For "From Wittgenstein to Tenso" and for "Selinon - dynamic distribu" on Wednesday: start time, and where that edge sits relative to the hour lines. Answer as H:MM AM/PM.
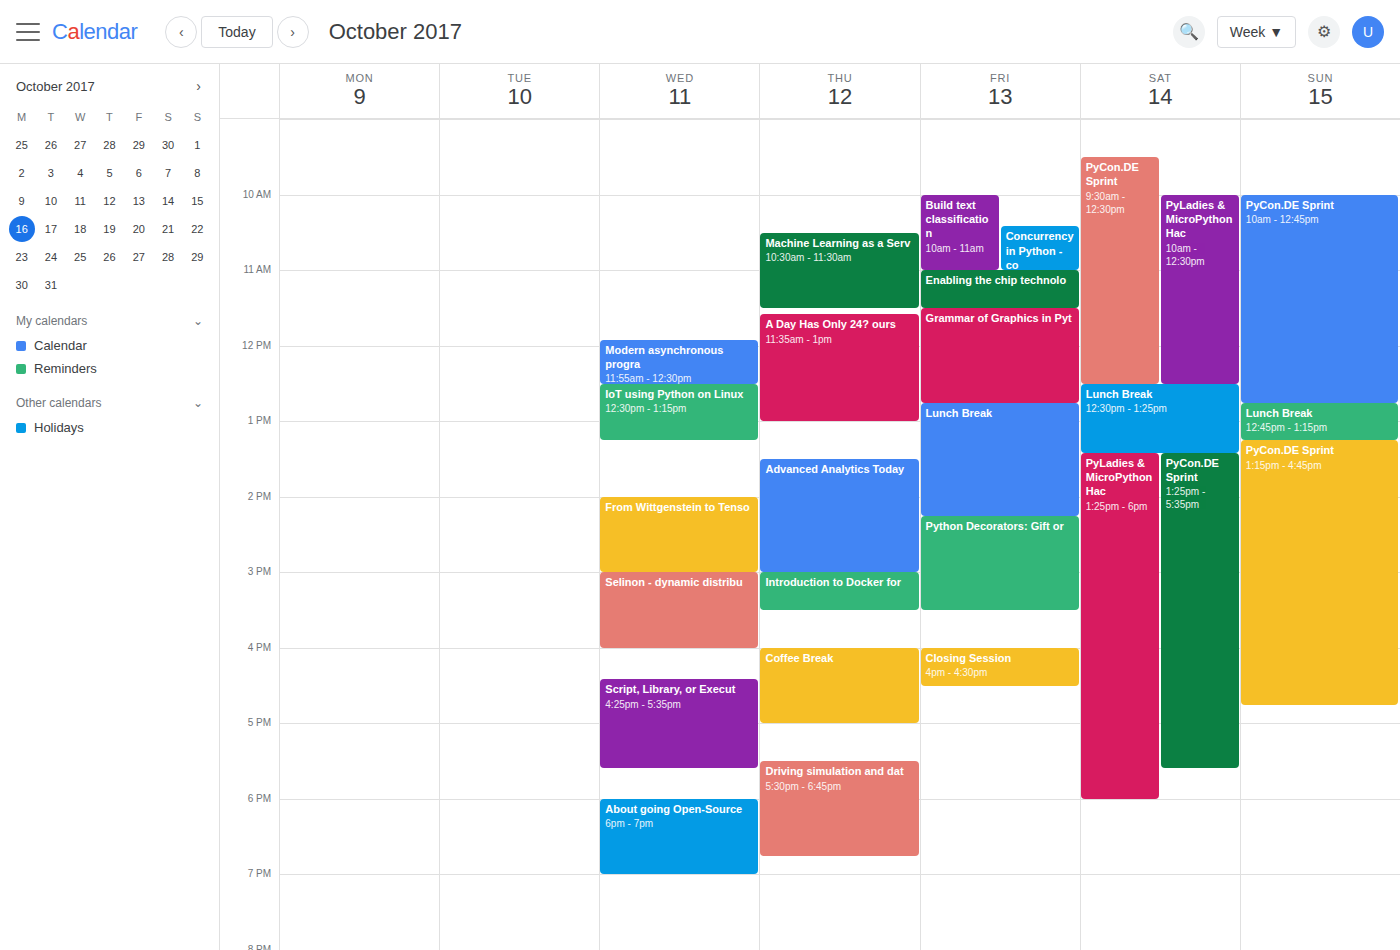
"From Wittgenstein to Tenso": 2:00 PM, exactly on the 2 PM line. "Selinon - dynamic distribu": 3:00 PM, exactly on the 3 PM line.